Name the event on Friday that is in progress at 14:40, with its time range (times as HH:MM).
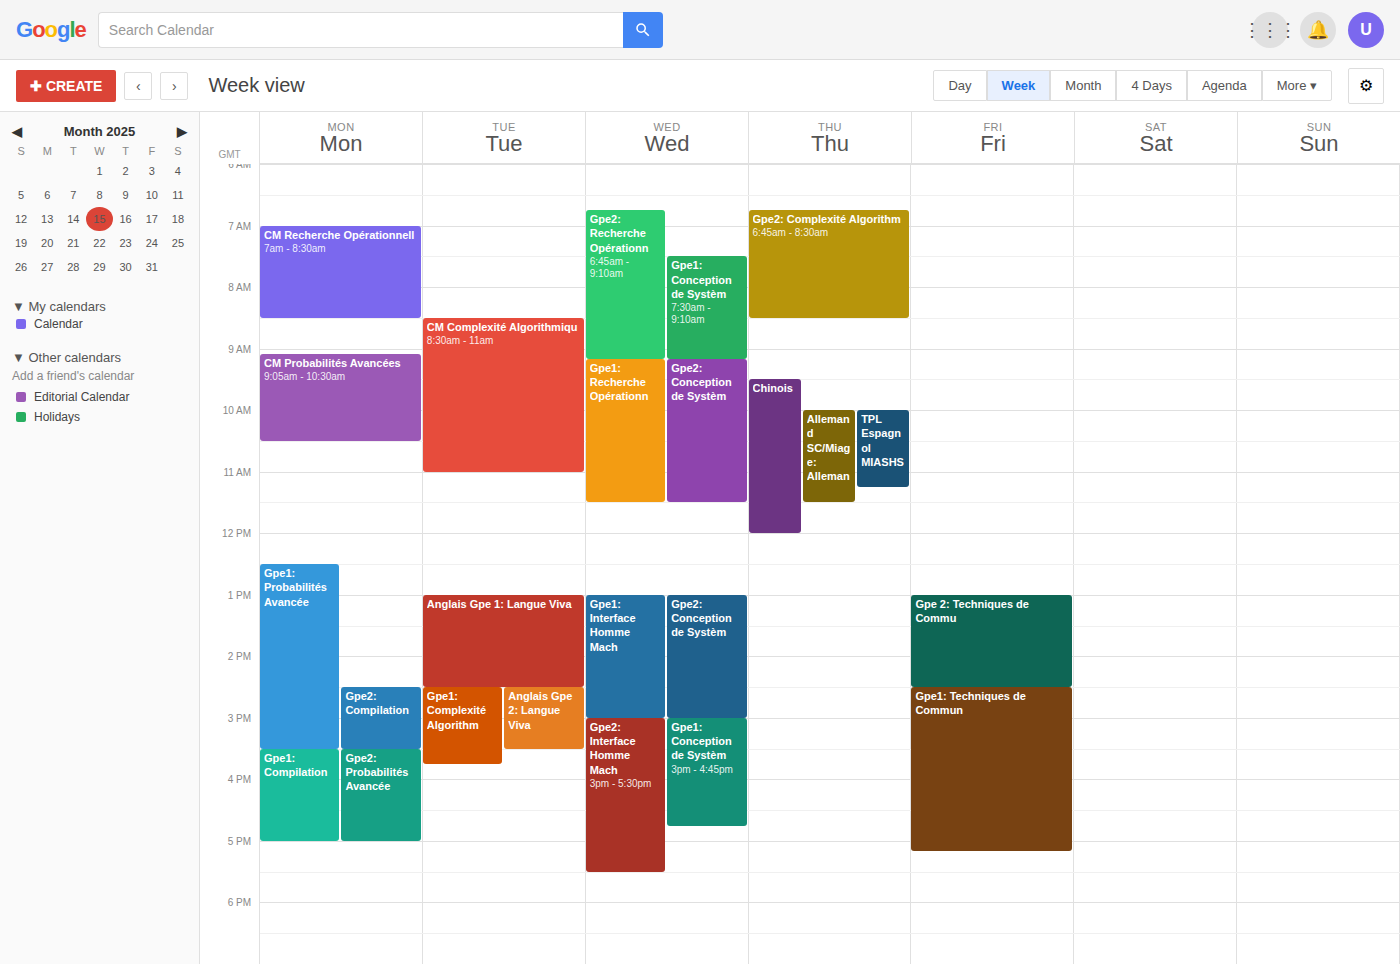
"Gpe1: Techniques de Commun", 14:30 to 17:10